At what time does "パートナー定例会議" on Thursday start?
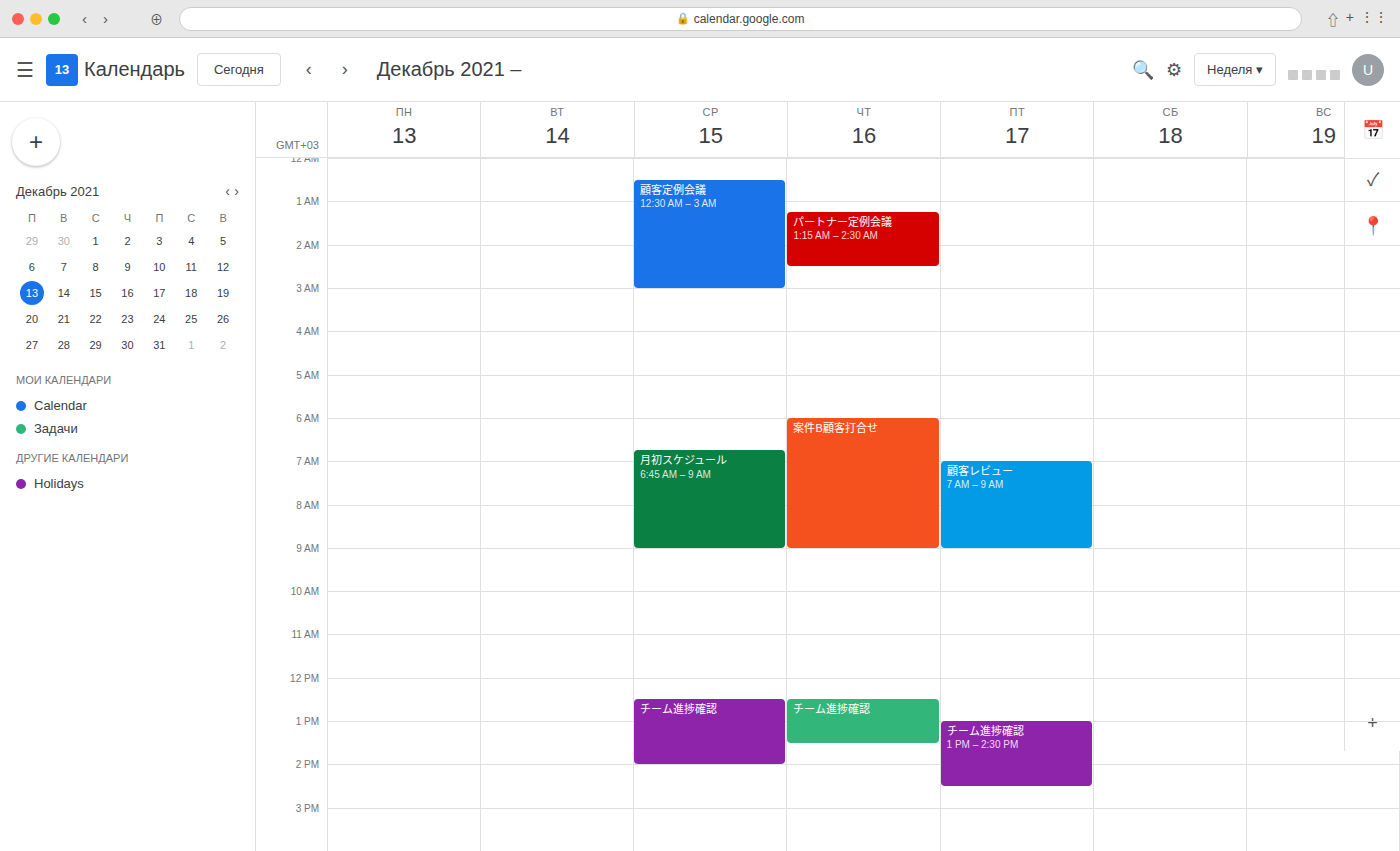
1:15 AM